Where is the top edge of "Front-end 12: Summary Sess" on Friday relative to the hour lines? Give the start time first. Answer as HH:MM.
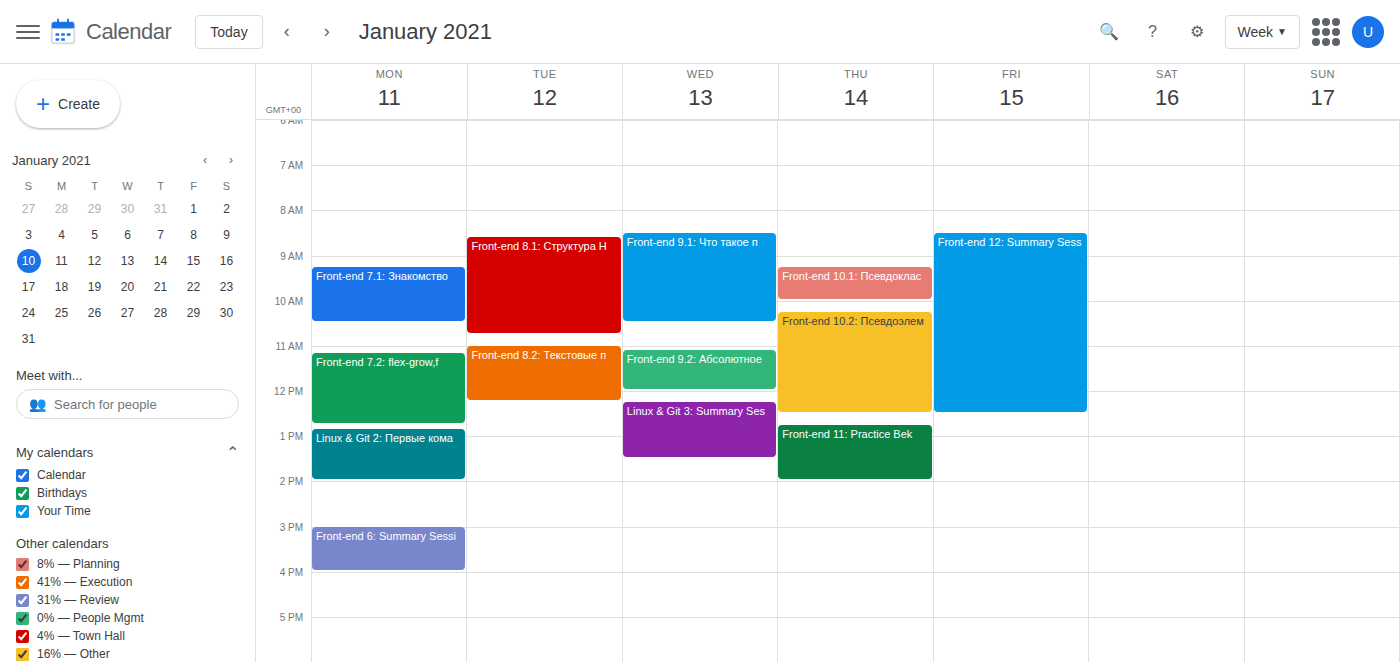
08:30 -- halfway between the 08:00 and 09:00 lines.